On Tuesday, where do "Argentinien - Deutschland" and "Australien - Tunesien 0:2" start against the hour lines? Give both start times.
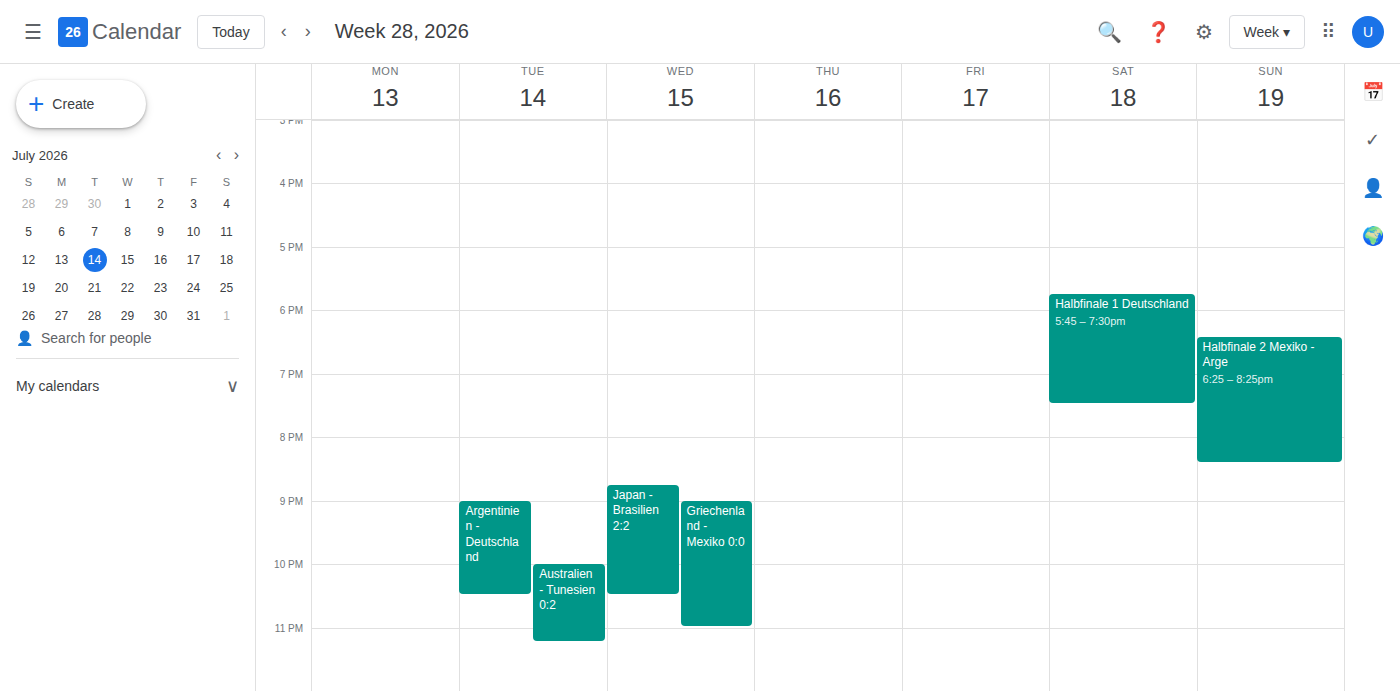
"Argentinien - Deutschland": 9:00 PM, exactly on the 9 PM line. "Australien - Tunesien 0:2": 10:00 PM, exactly on the 10 PM line.